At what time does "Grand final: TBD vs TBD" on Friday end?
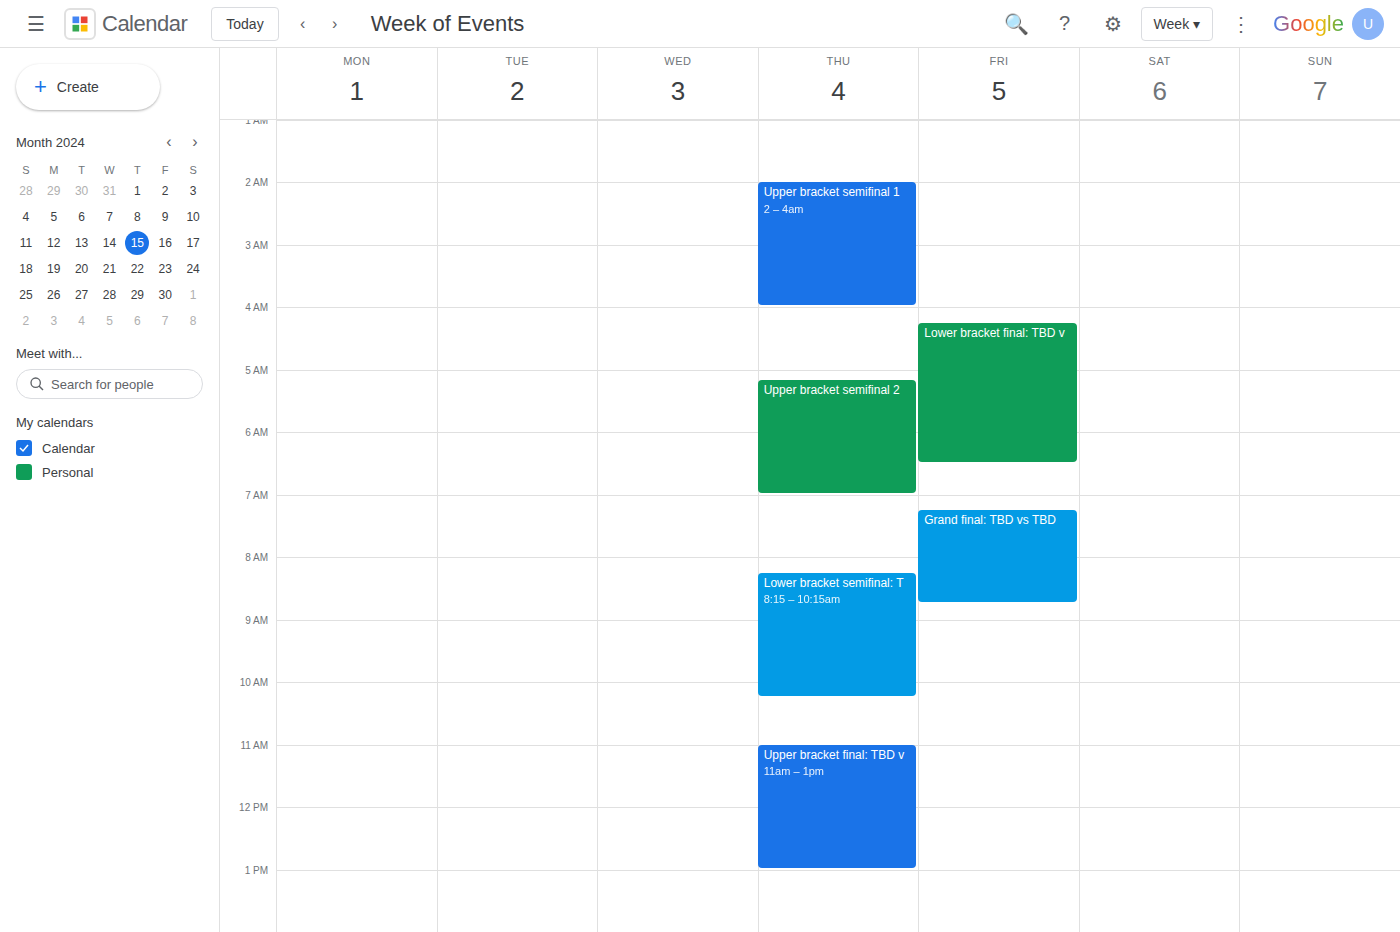
8:45 AM